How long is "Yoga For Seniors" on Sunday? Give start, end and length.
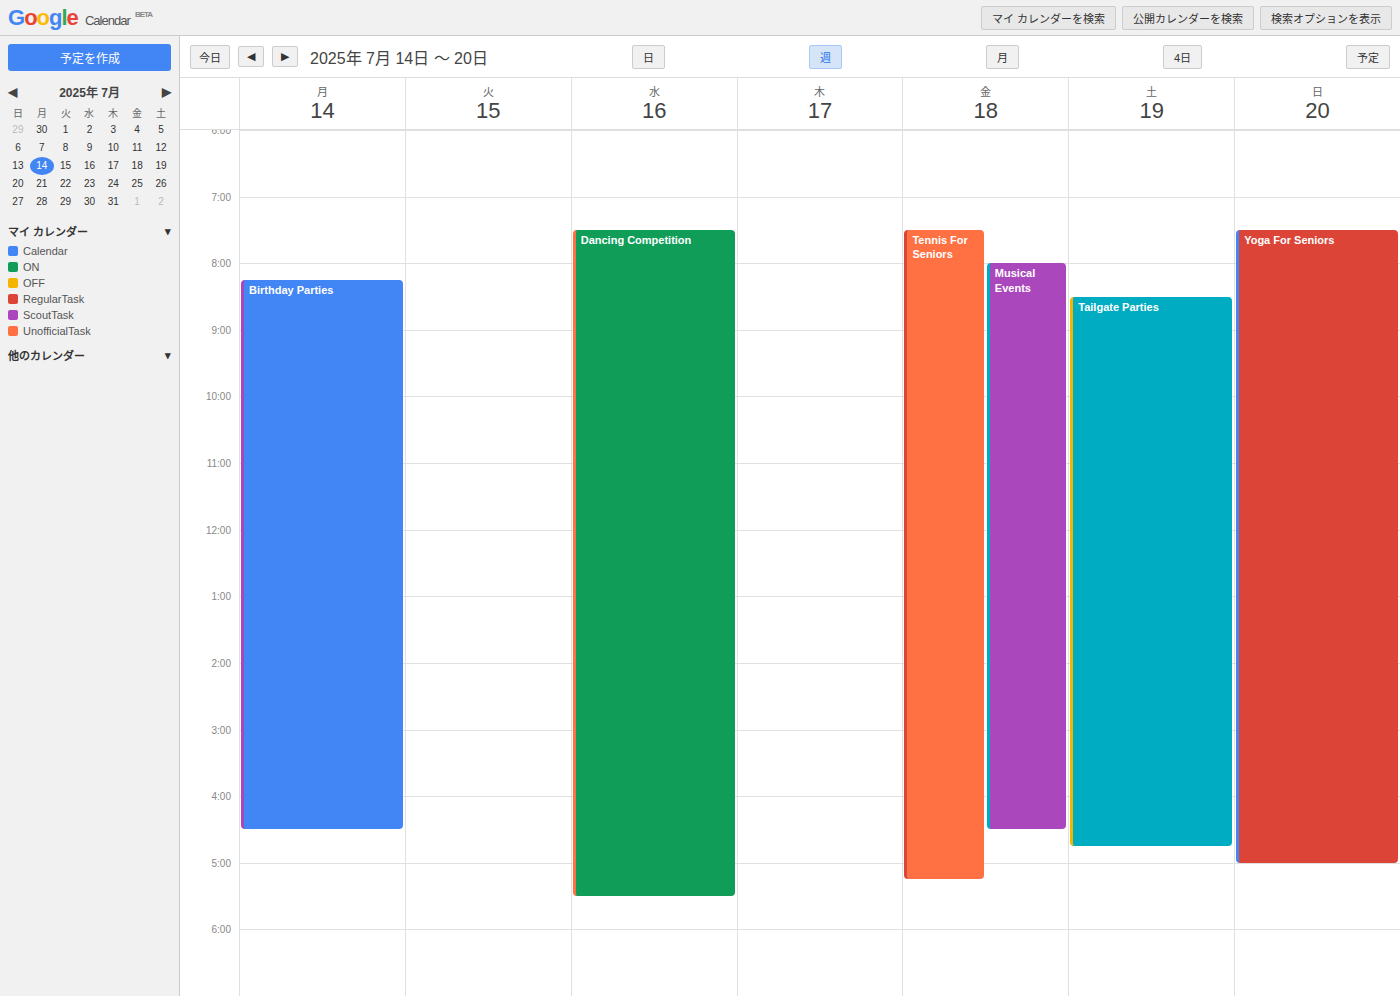
7:30 AM to 5:00 PM, 9 hours 30 minutes